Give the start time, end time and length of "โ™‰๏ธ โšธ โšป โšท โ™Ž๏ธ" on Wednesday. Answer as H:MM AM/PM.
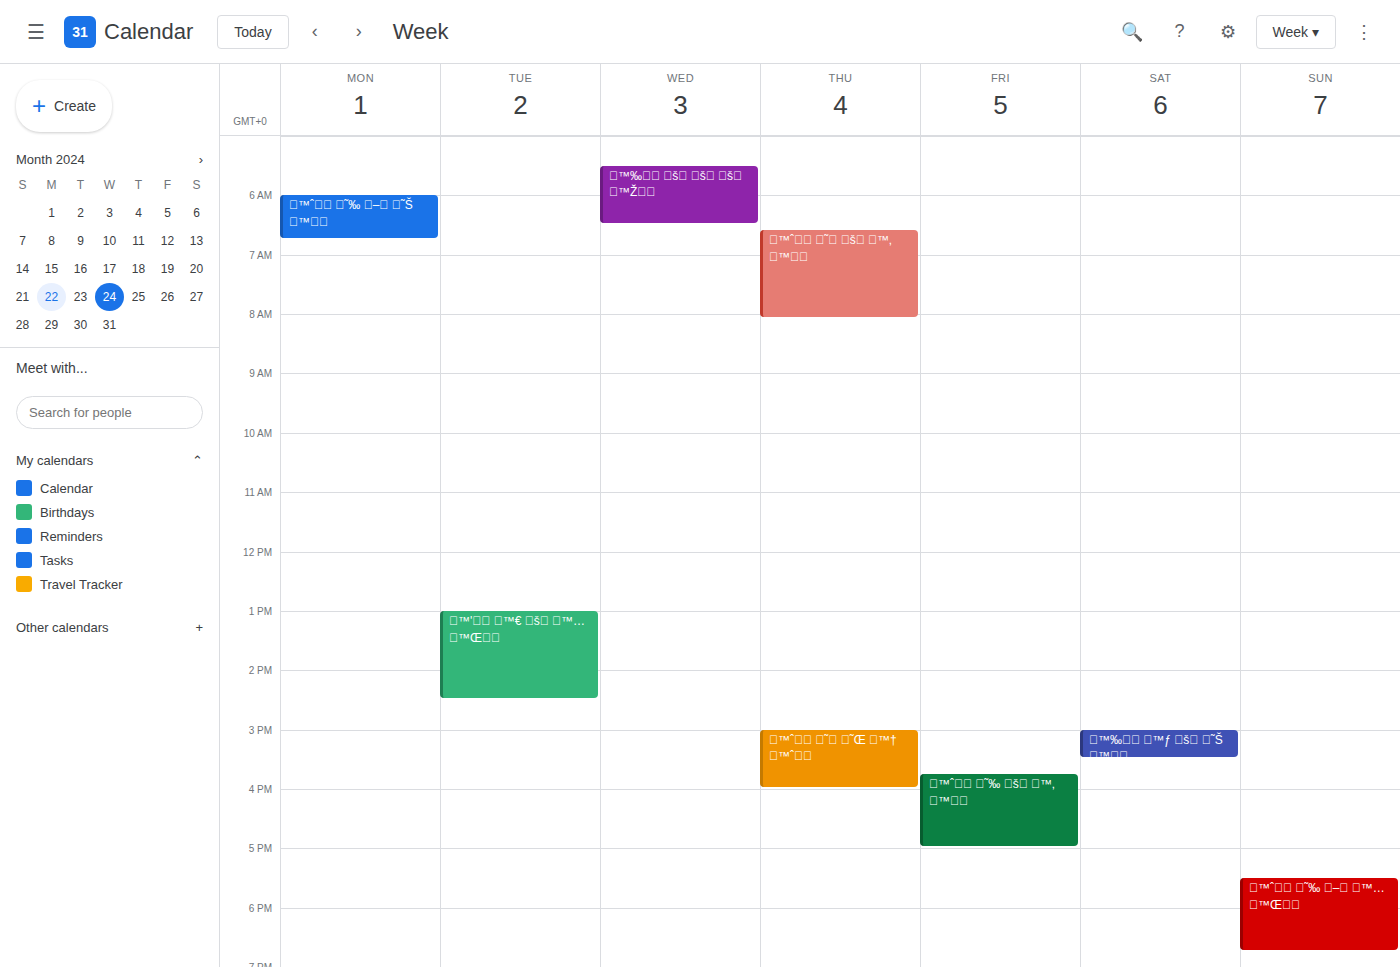
5:30 AM to 6:30 AM, 1 hour